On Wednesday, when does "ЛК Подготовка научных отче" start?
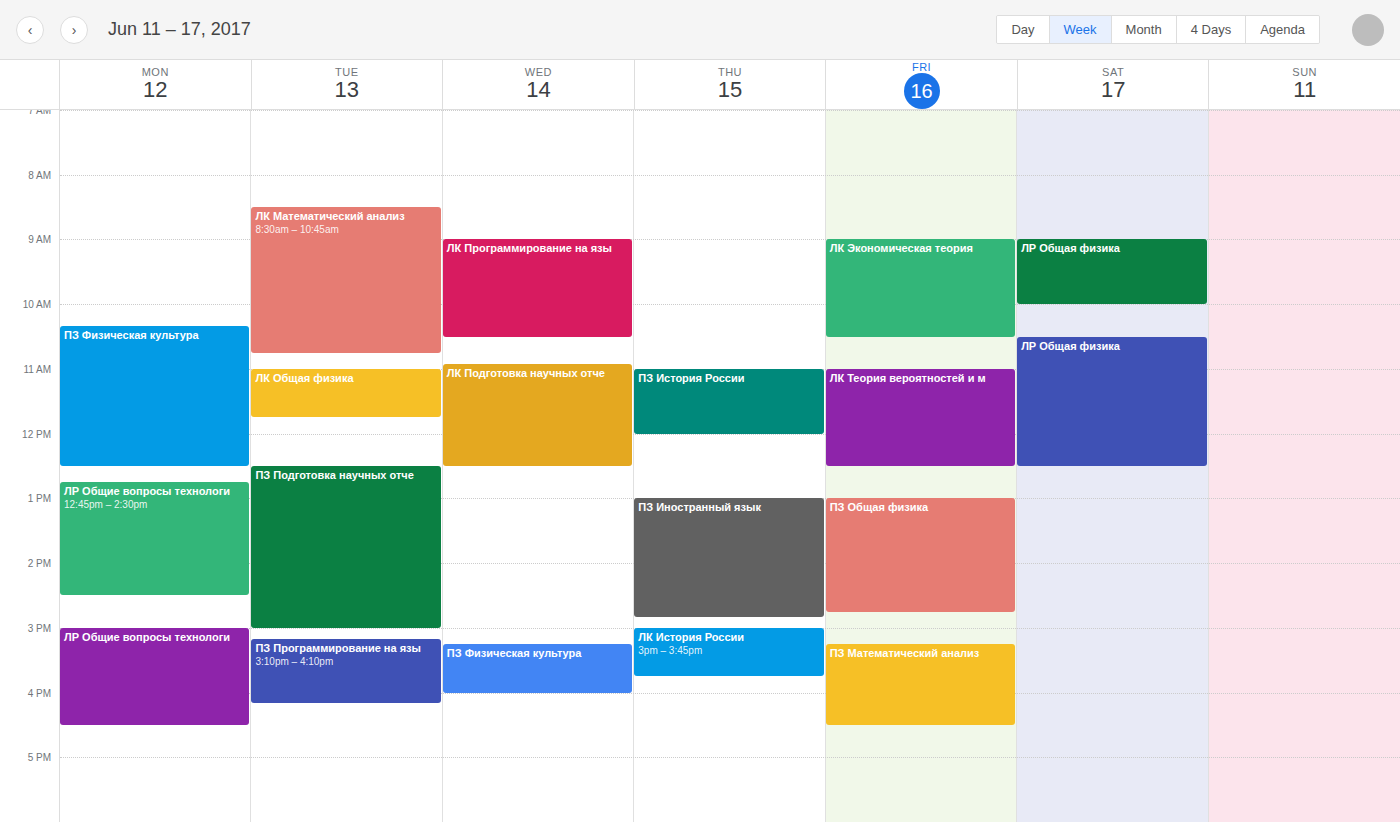
10:55 AM